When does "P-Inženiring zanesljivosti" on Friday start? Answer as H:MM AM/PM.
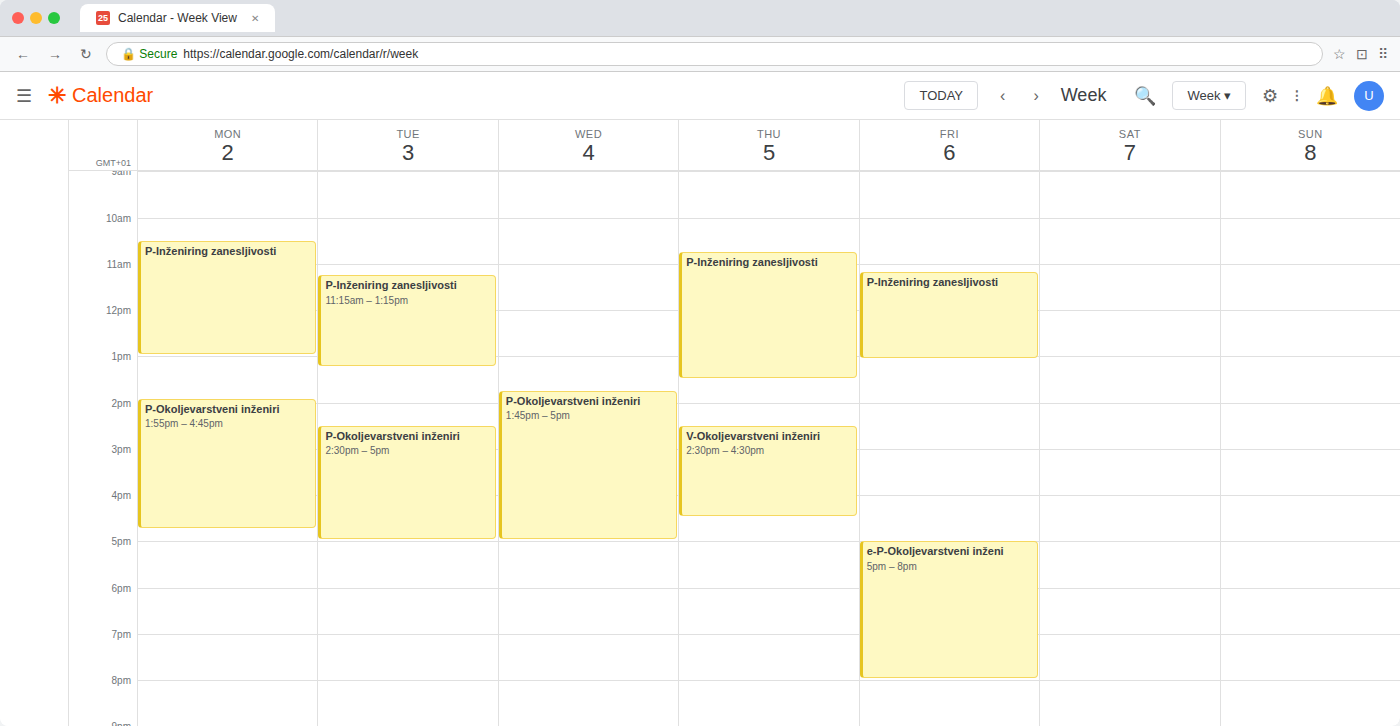
11:10 AM